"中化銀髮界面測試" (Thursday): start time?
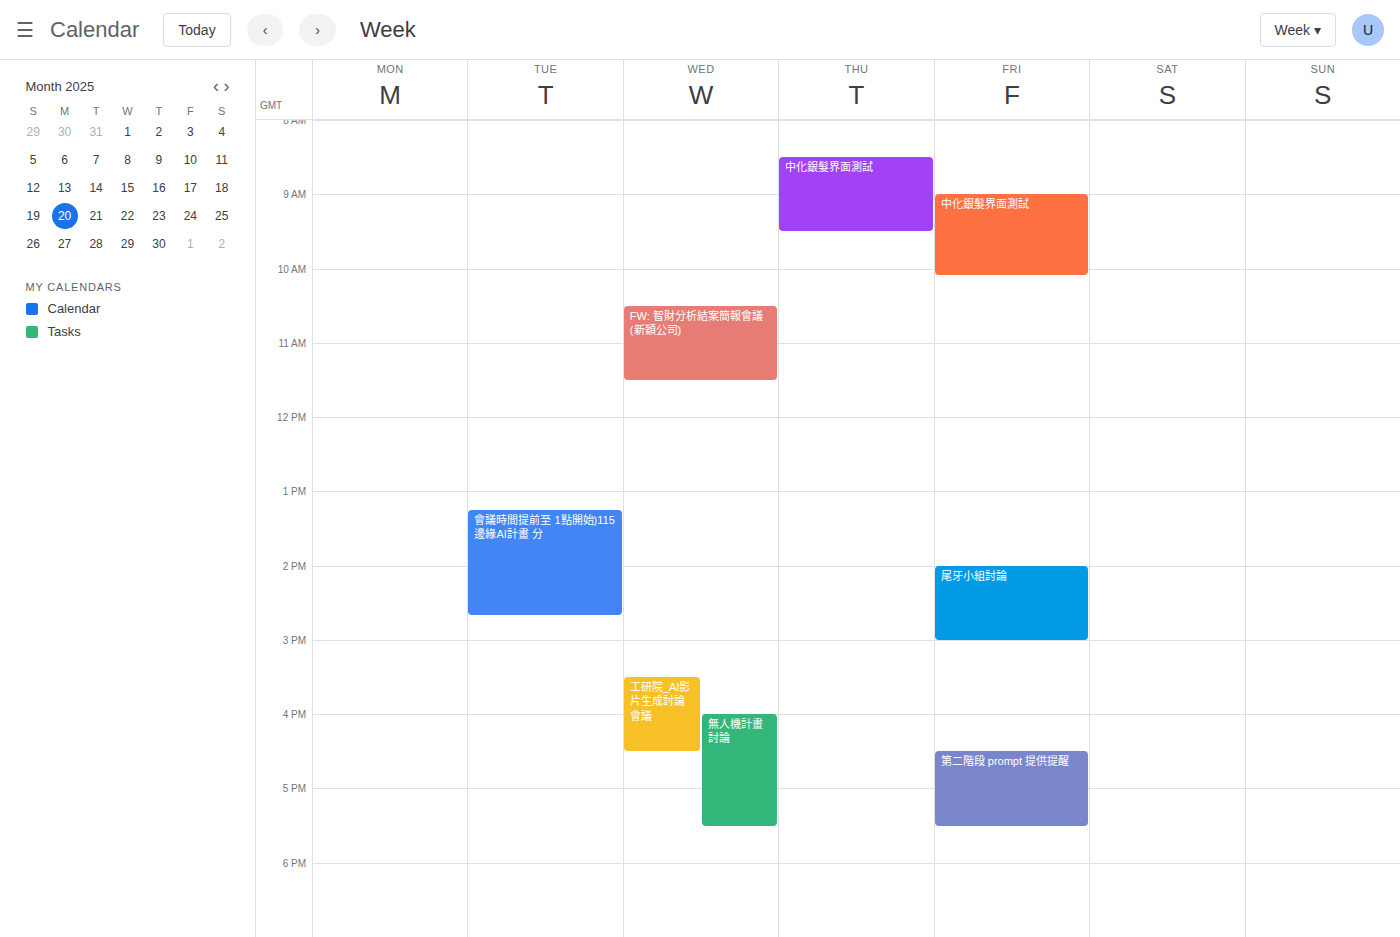
8:30 AM